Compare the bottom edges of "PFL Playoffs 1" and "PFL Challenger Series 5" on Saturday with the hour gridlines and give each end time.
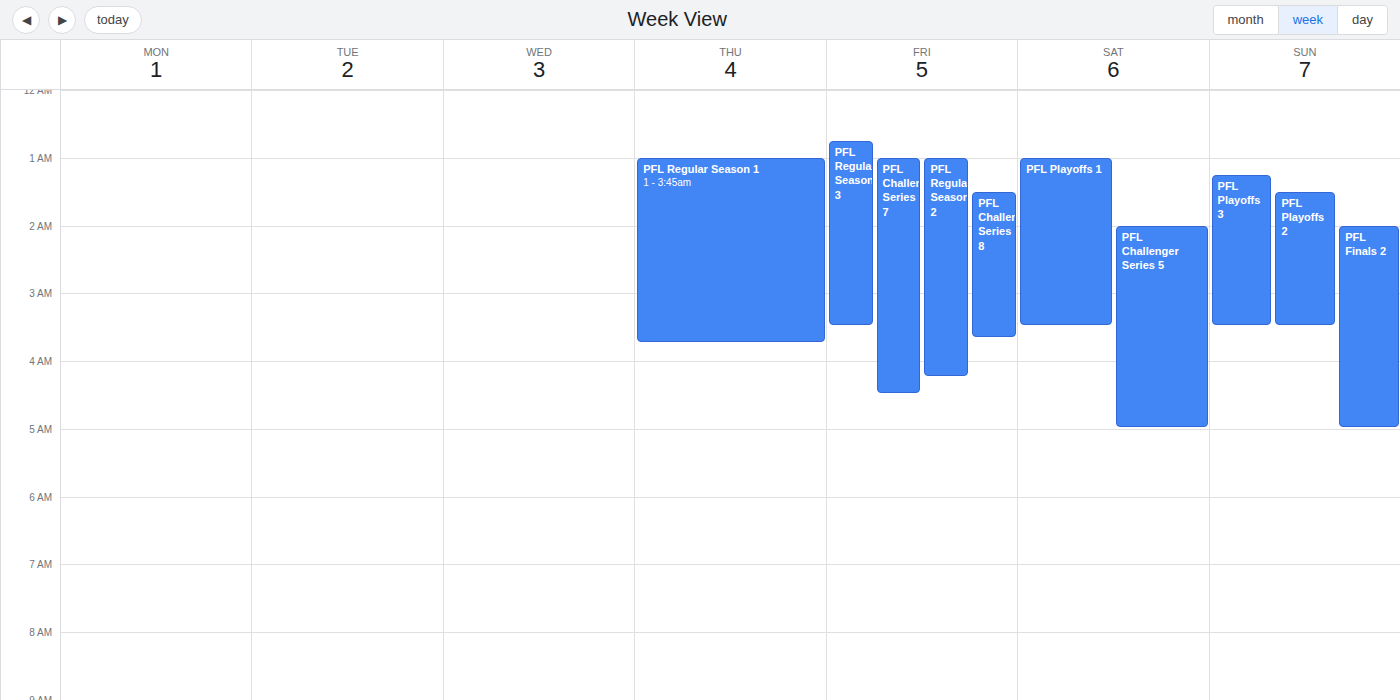
"PFL Playoffs 1": 3:30 AM, halfway between the 3 AM and 4 AM lines. "PFL Challenger Series 5": 5:00 AM, exactly on the 5 AM line.